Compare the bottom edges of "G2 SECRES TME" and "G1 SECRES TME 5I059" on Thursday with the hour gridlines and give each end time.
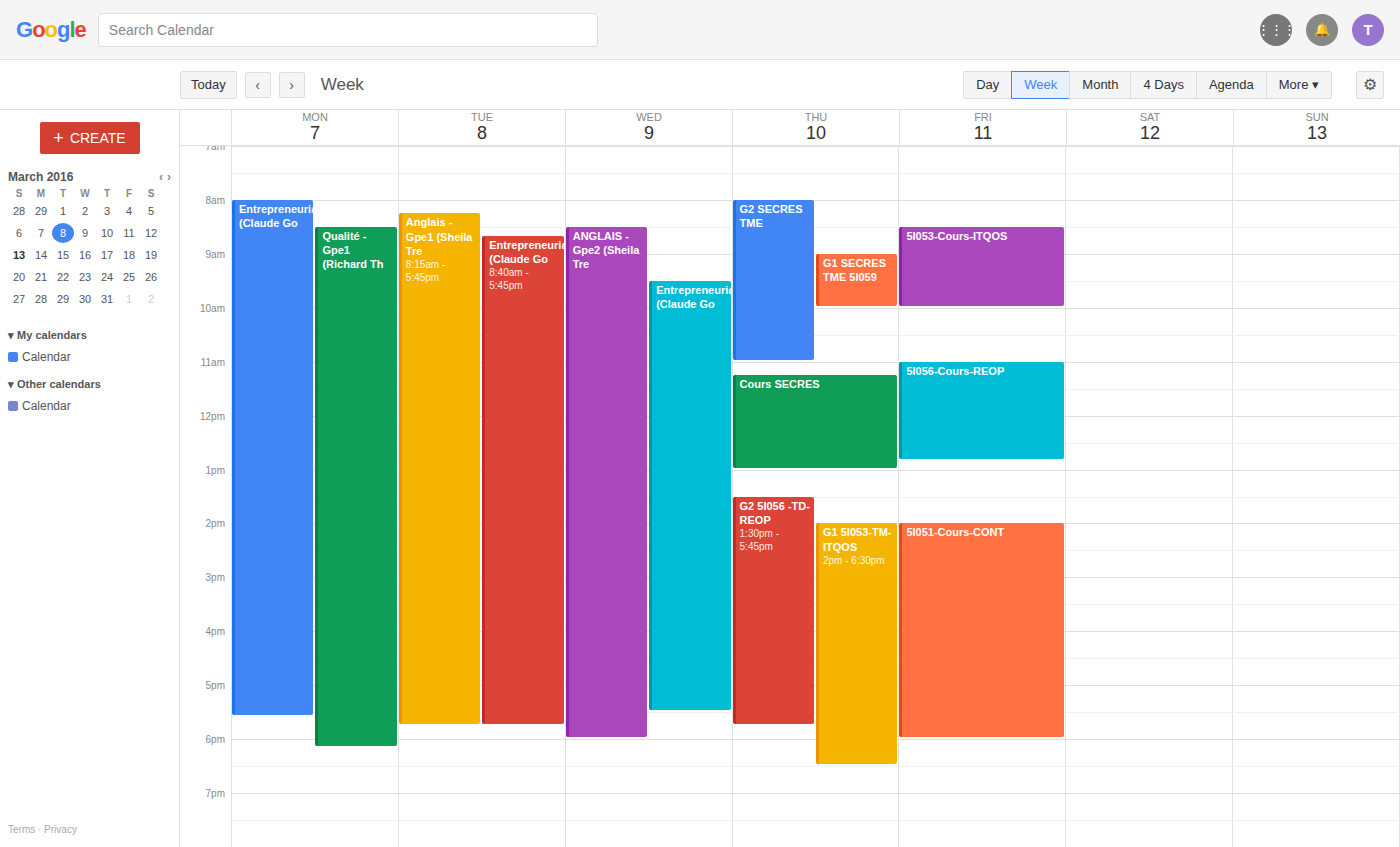
"G2 SECRES TME": 11:00 AM, exactly on the 11 AM line. "G1 SECRES TME 5I059": 10:00 AM, exactly on the 10 AM line.